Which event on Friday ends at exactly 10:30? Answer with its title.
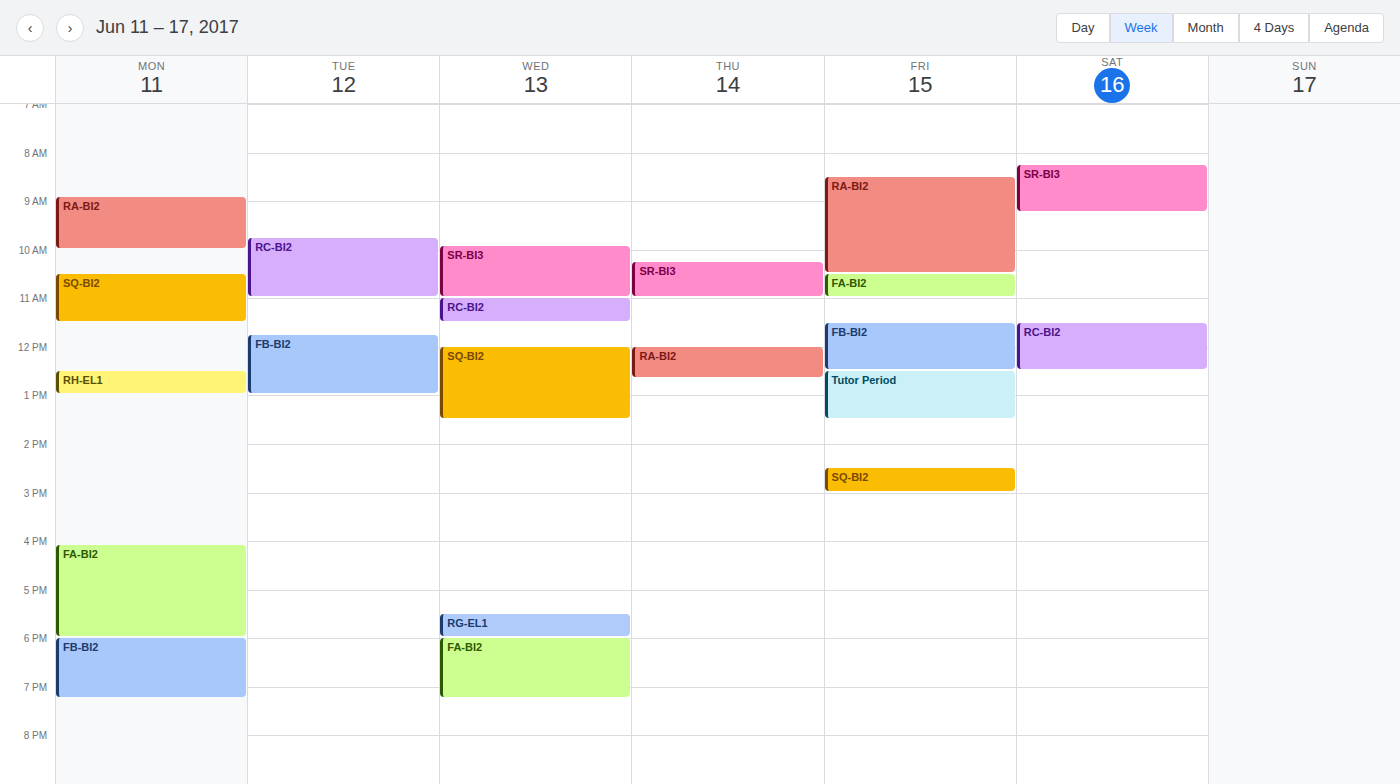
"RA-BI2"